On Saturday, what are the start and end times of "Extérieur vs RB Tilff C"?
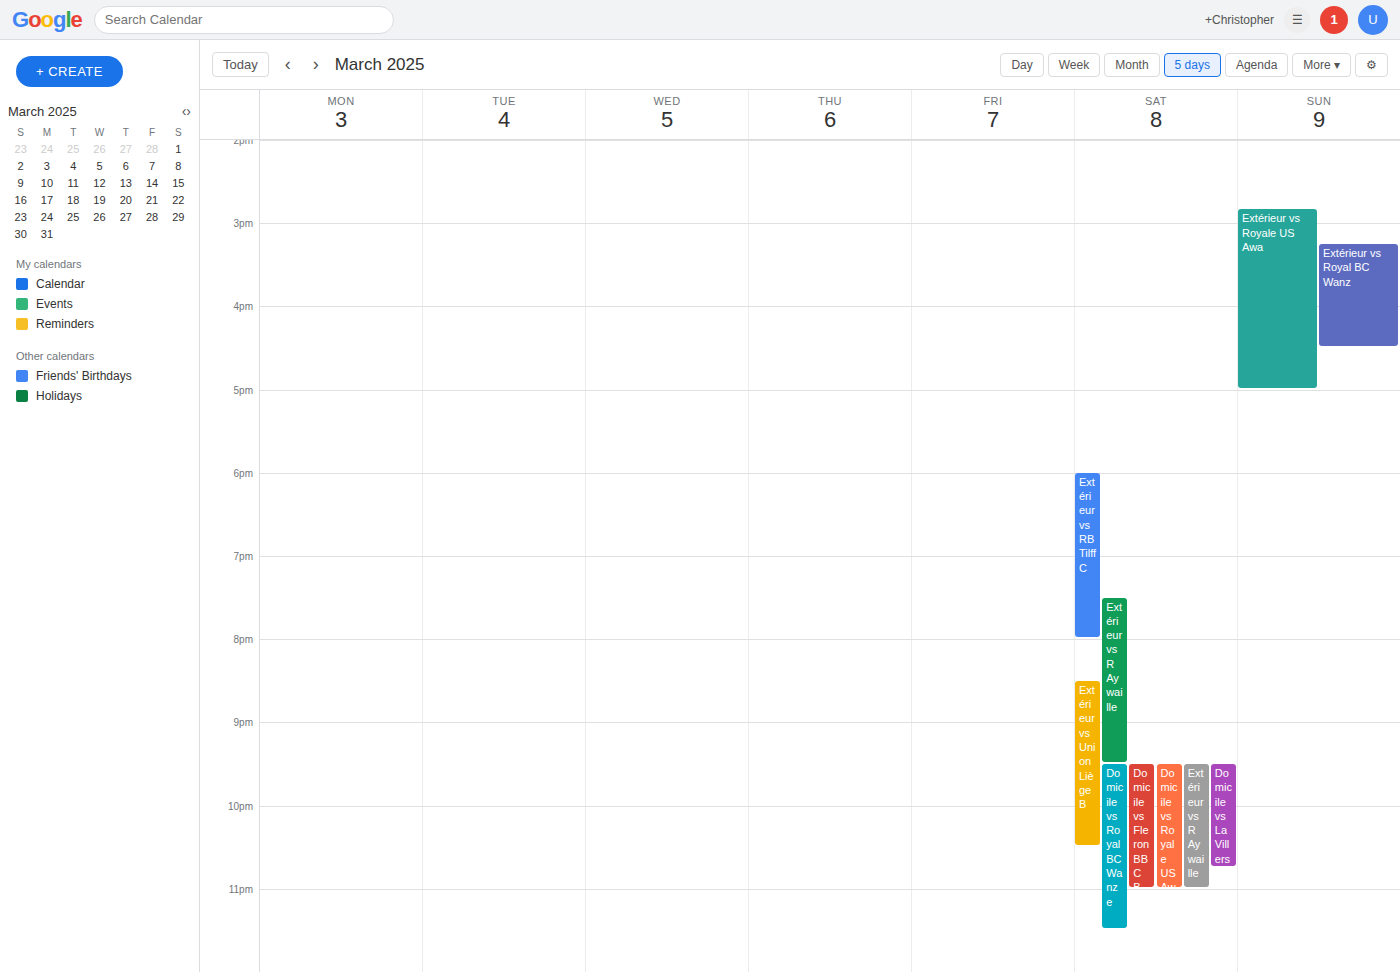
6:00 PM to 8:00 PM